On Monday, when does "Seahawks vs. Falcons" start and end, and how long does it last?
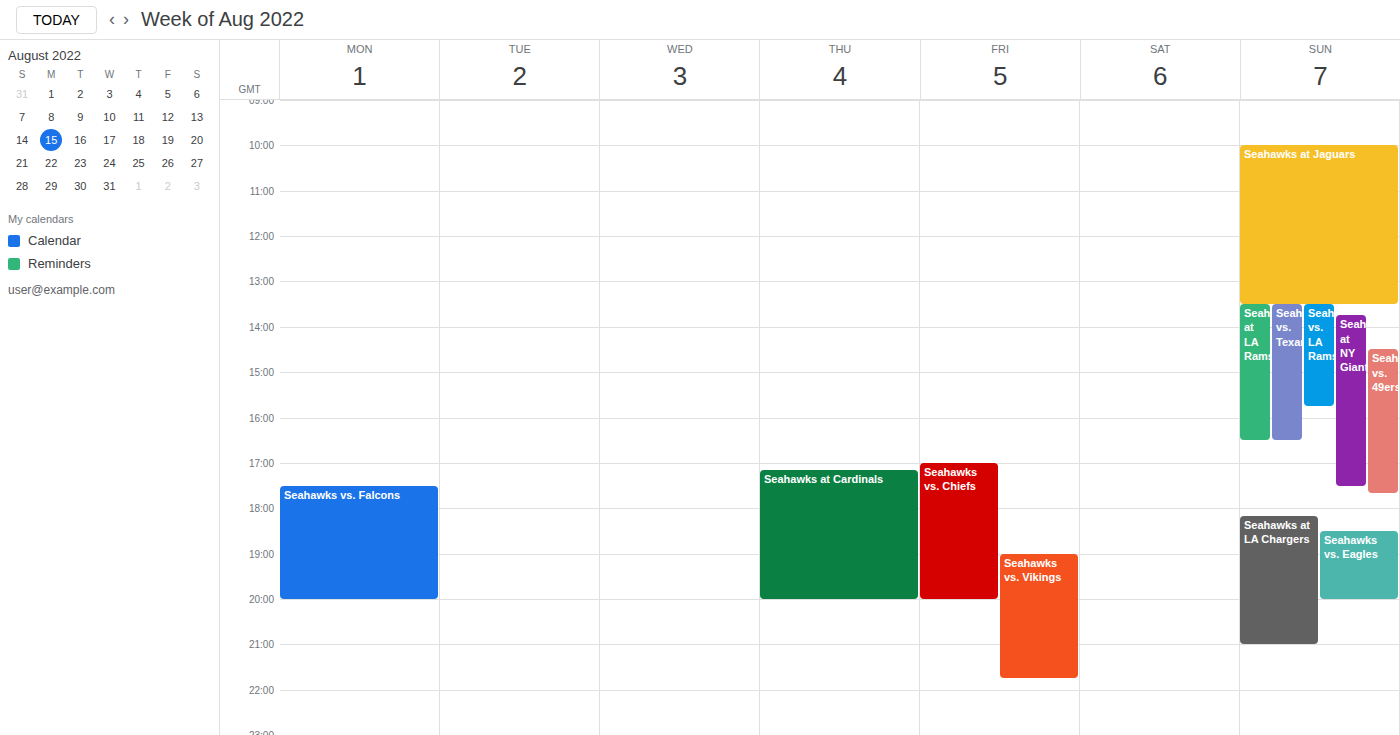
5:30 PM to 8:00 PM, 2 hours 30 minutes